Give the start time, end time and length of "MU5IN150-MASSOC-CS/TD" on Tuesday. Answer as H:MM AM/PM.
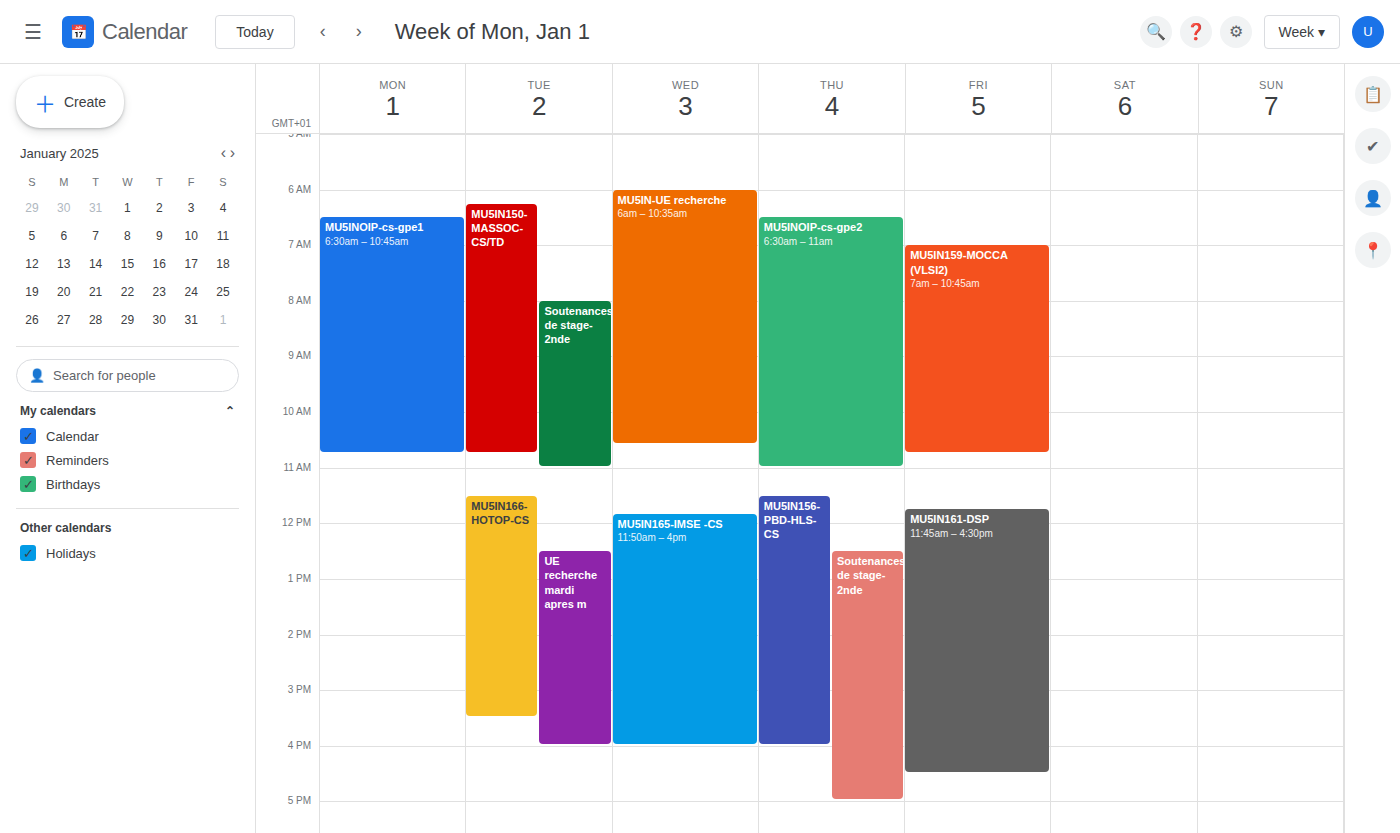
6:15 AM to 10:45 AM, 4 hours 30 minutes